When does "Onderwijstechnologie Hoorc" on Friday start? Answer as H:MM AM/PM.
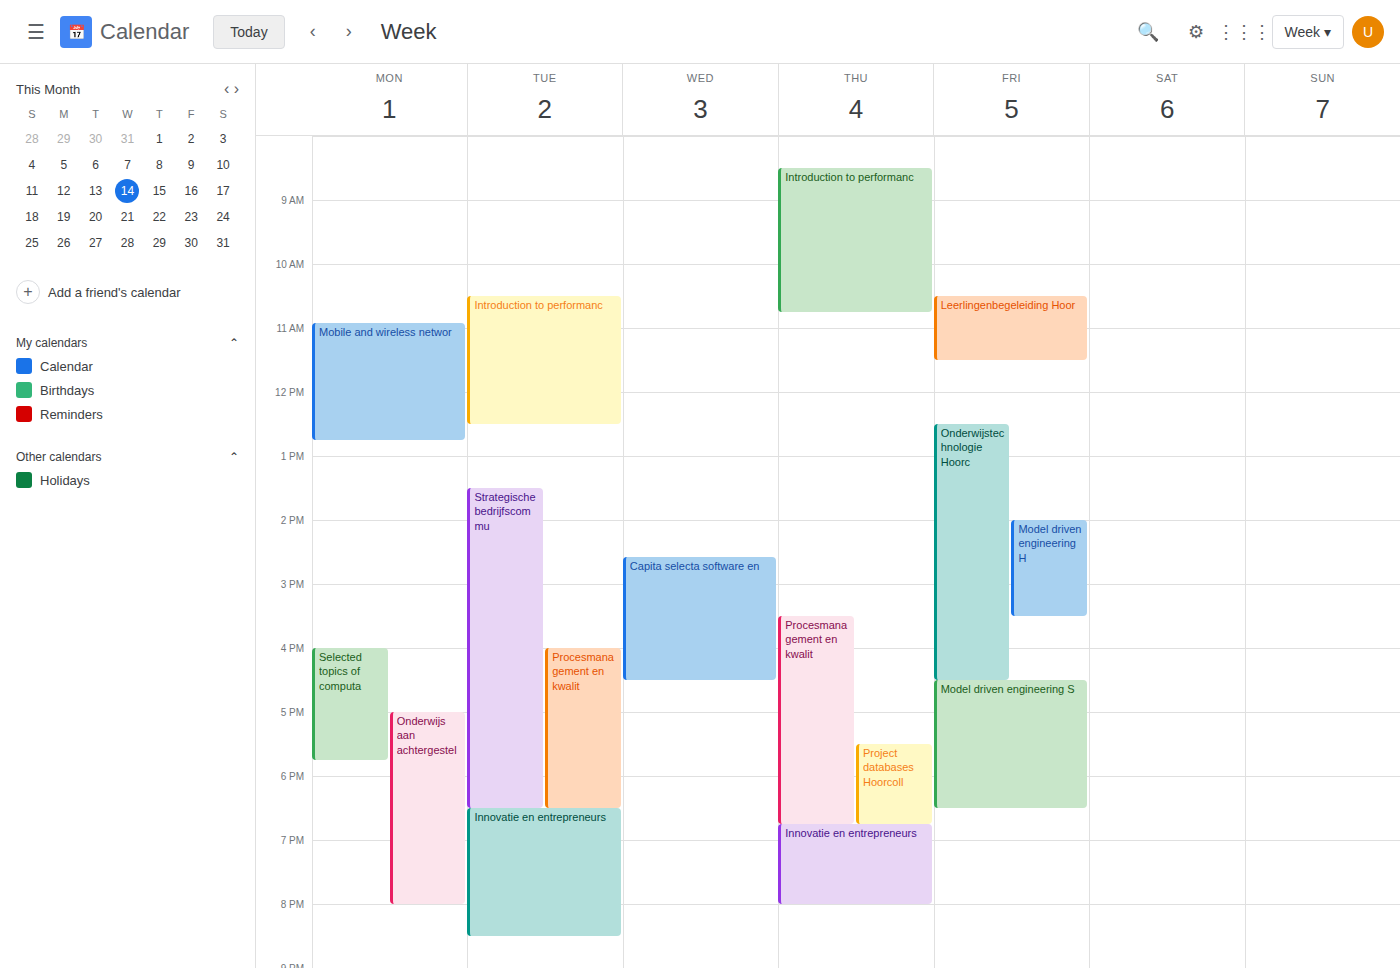
12:30 PM